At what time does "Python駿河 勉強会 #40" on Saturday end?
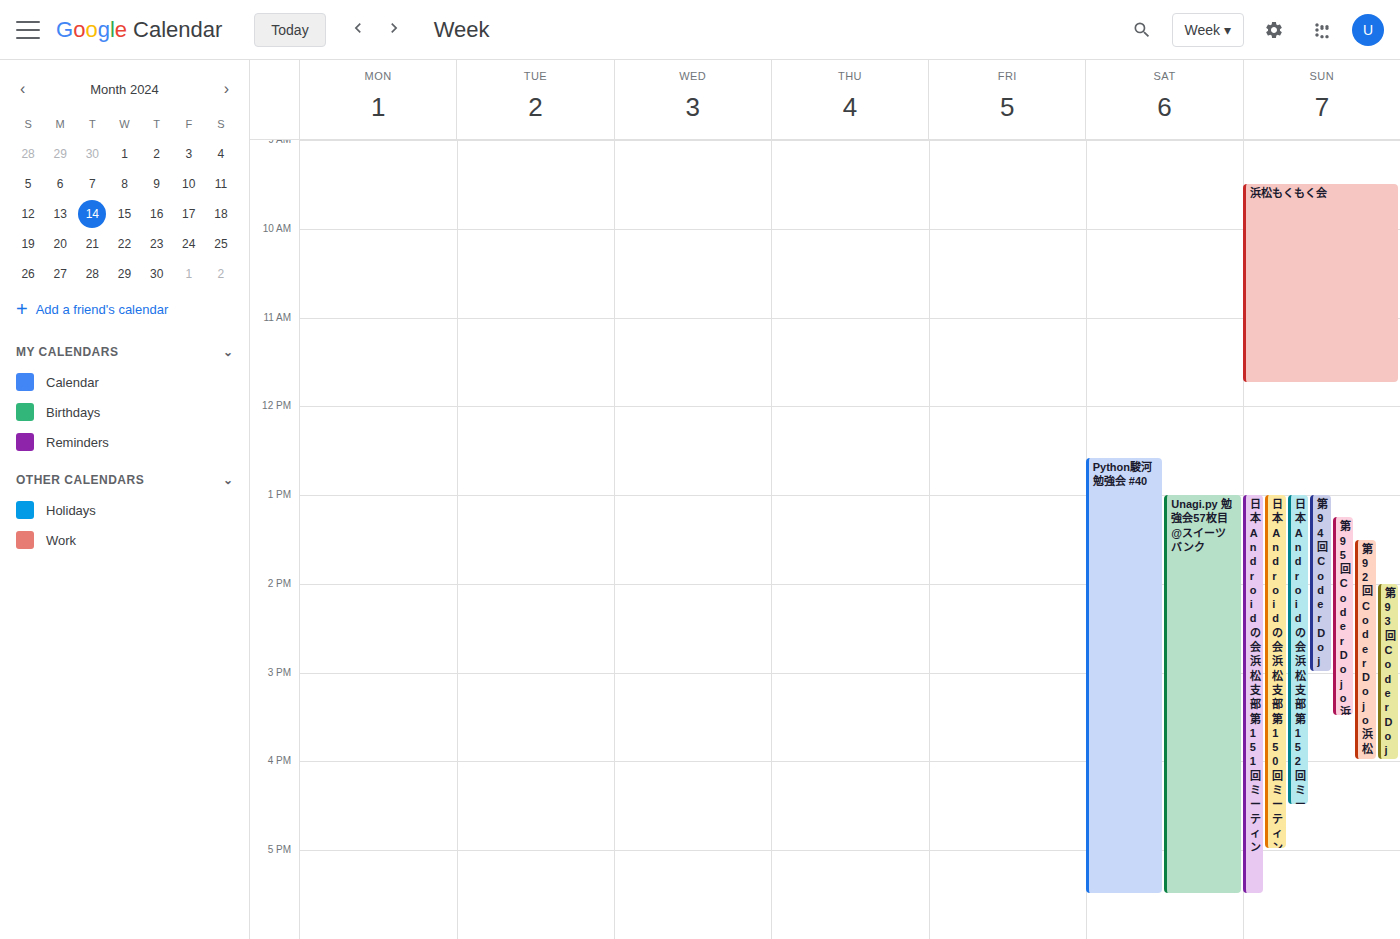
17:30